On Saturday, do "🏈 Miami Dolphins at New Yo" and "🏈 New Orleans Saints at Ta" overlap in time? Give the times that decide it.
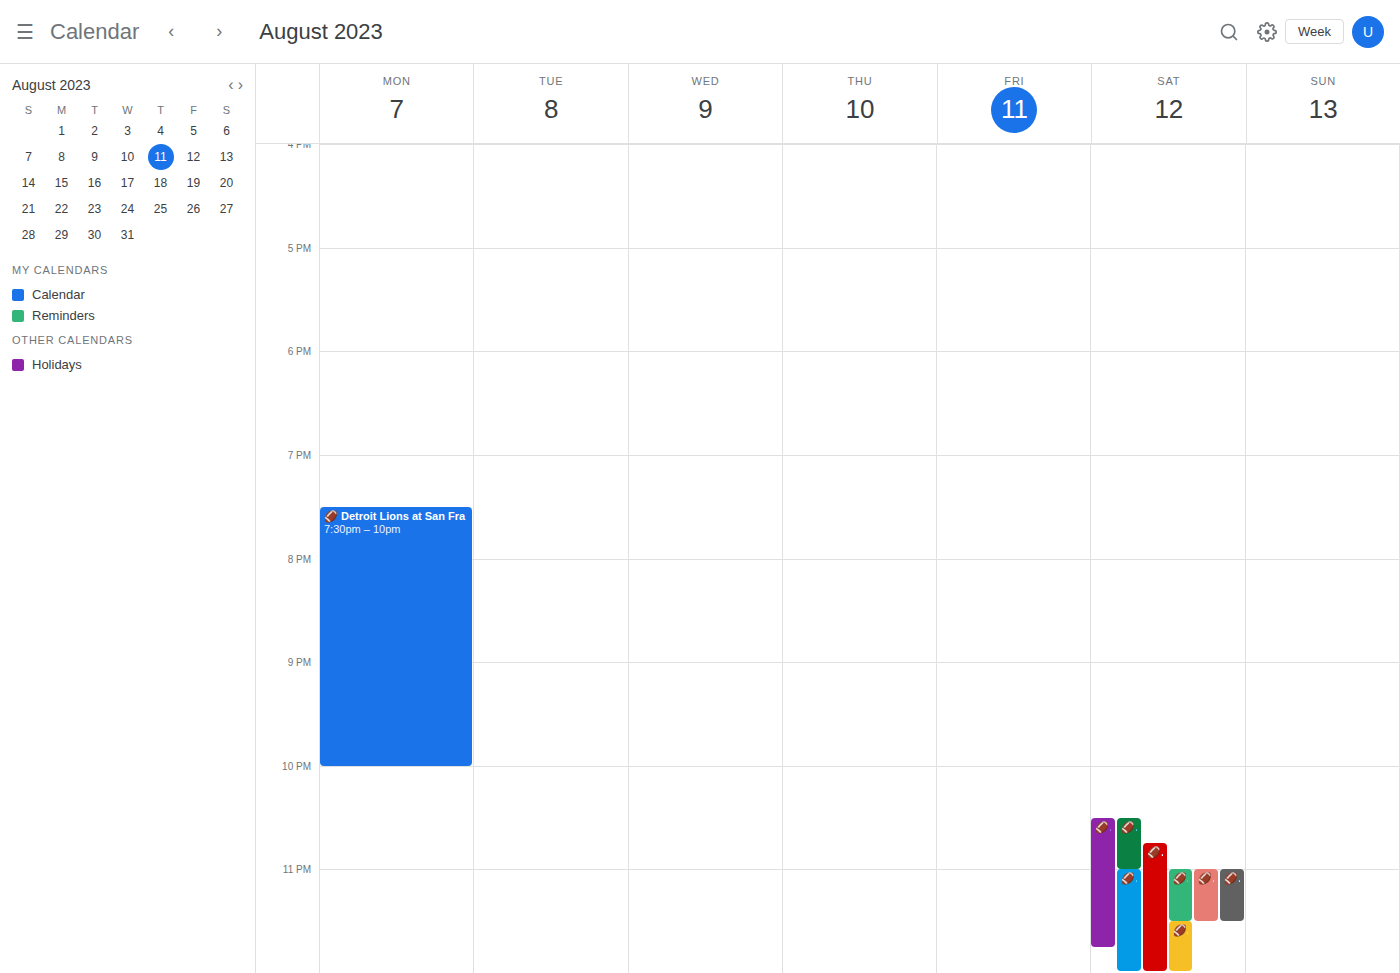
"🏈 Miami Dolphins at New Yo" ends at 11:00 PM, exactly when "🏈 New Orleans Saints at Ta" starts -- they touch but do not overlap.